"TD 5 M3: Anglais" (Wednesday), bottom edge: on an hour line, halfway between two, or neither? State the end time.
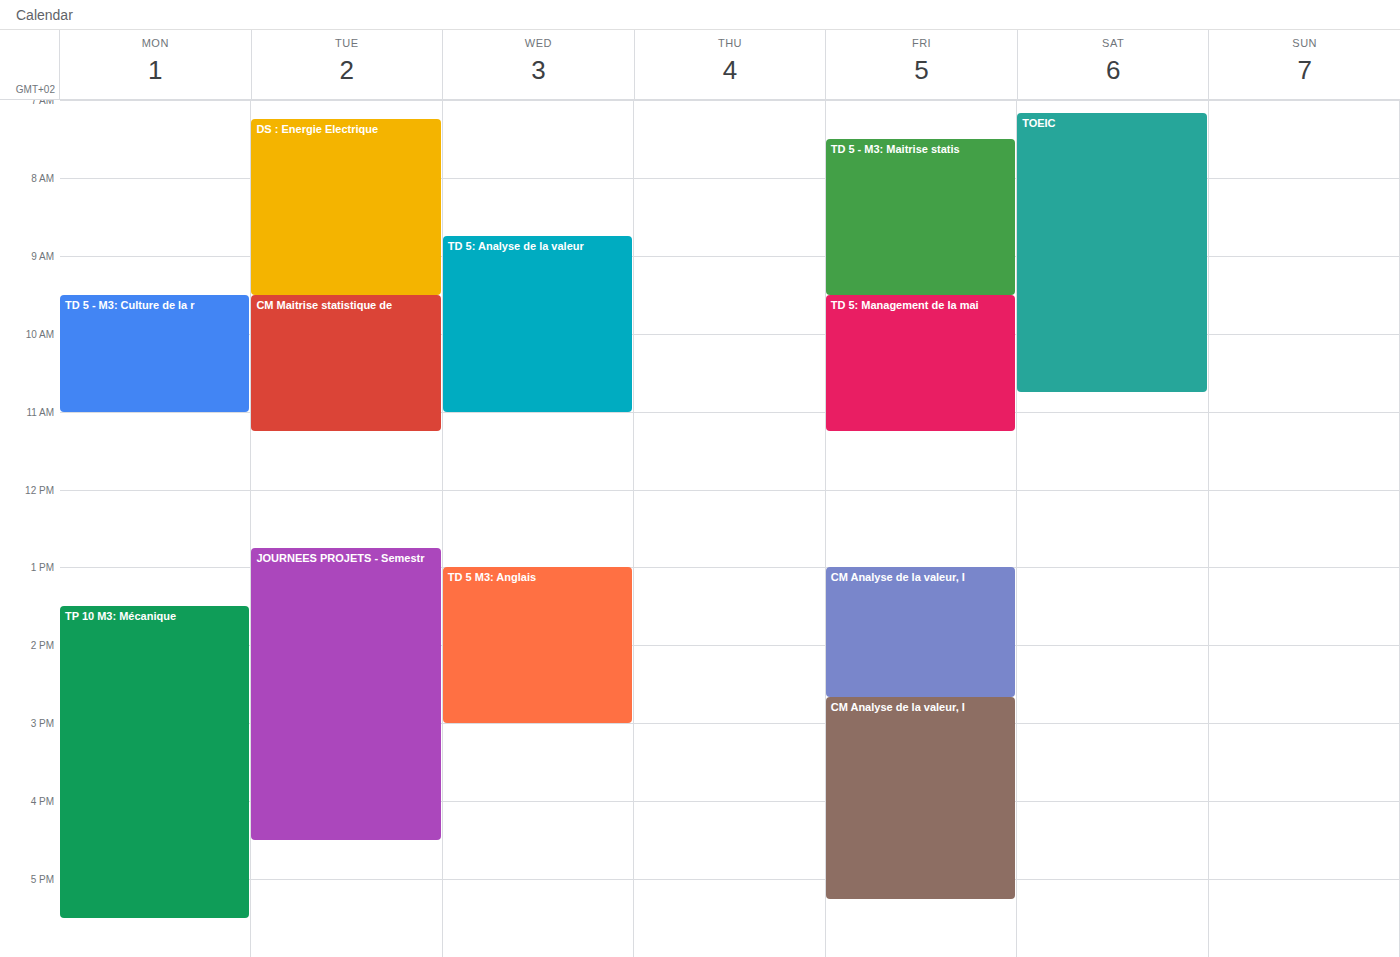
3:00 PM -- exactly on the 3 PM line.